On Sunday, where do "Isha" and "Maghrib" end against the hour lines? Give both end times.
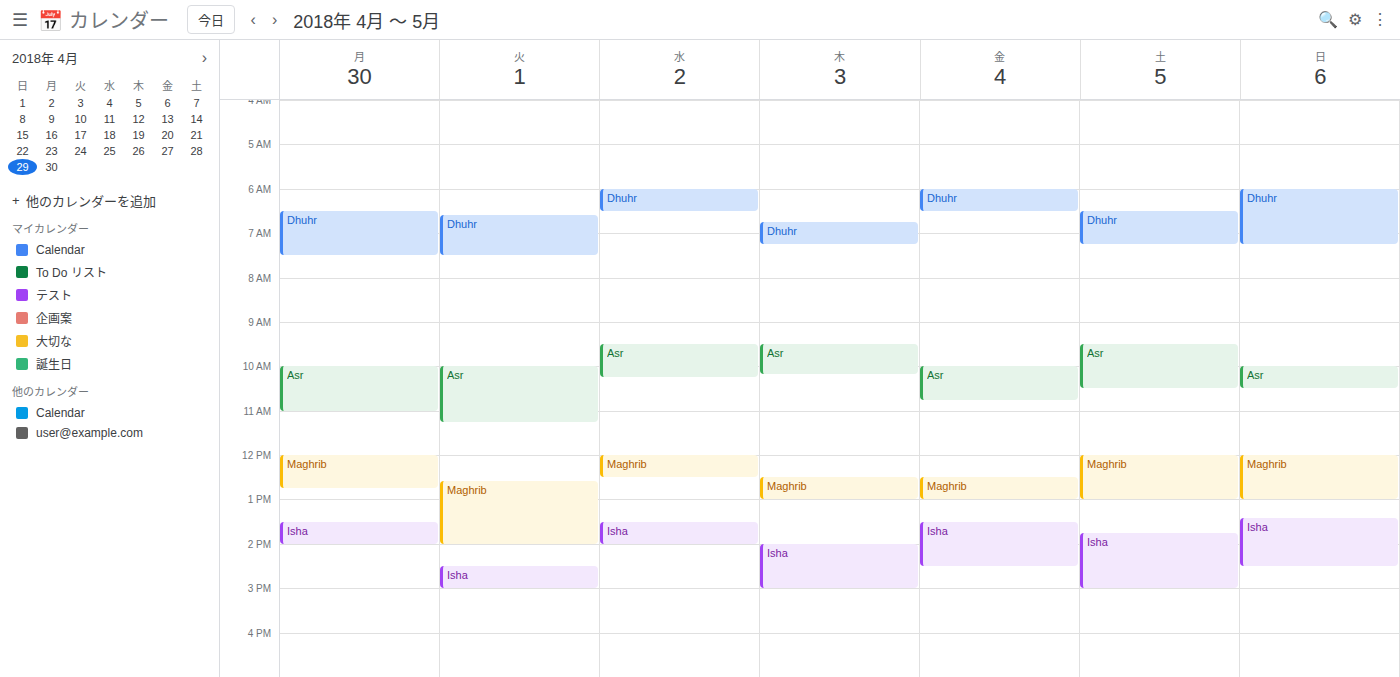
"Isha": 2:30 PM, halfway between the 2 PM and 3 PM lines. "Maghrib": 1:00 PM, exactly on the 1 PM line.